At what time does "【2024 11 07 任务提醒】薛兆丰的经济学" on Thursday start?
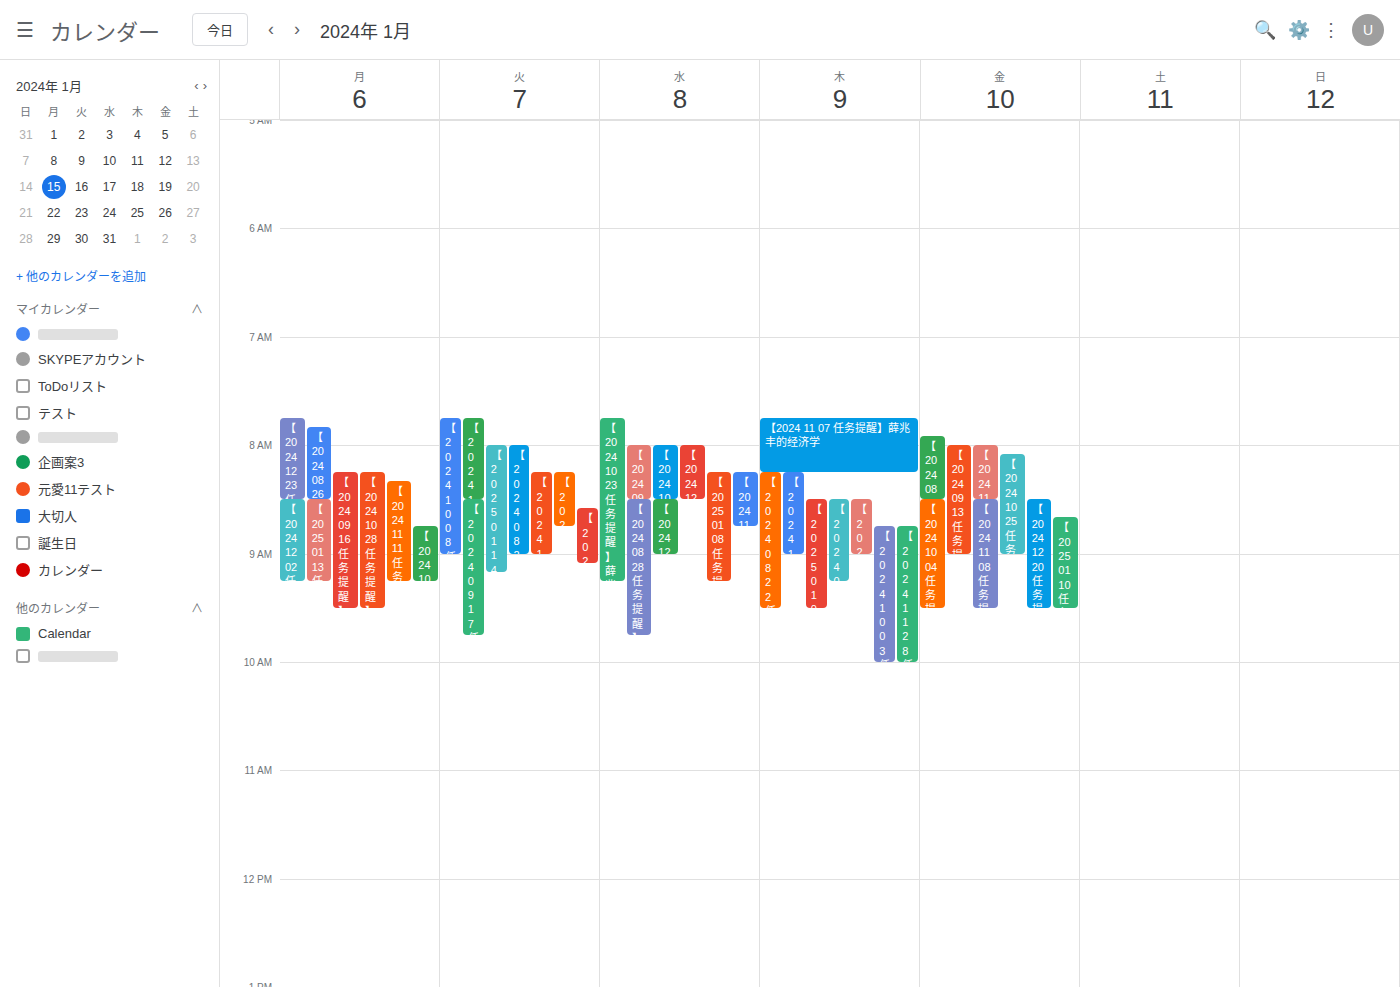
07:45